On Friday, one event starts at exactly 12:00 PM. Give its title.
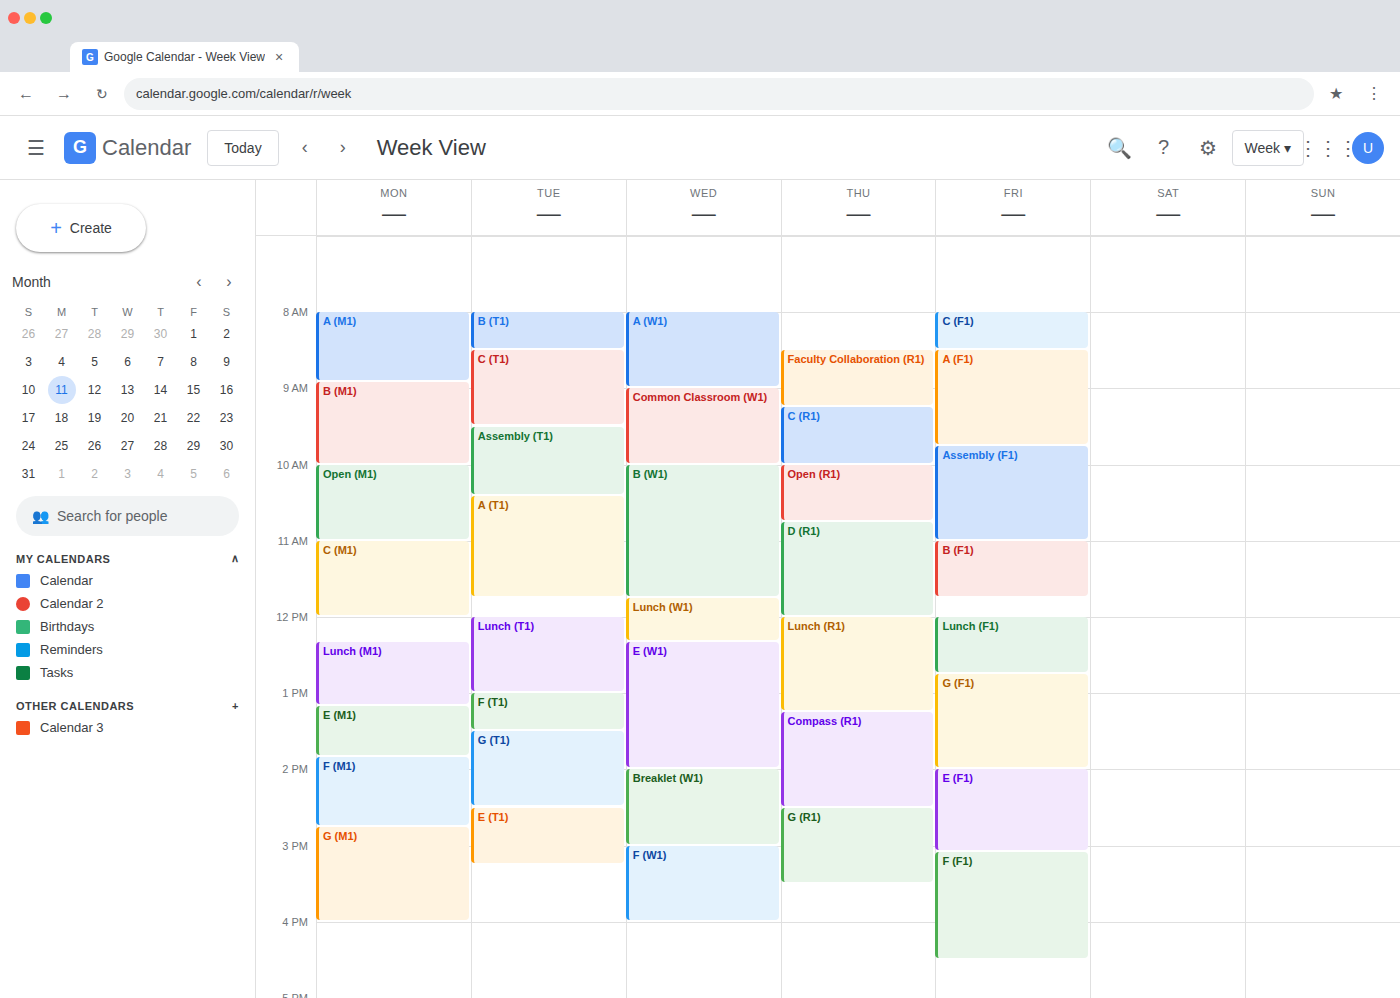
"Lunch (F1)"